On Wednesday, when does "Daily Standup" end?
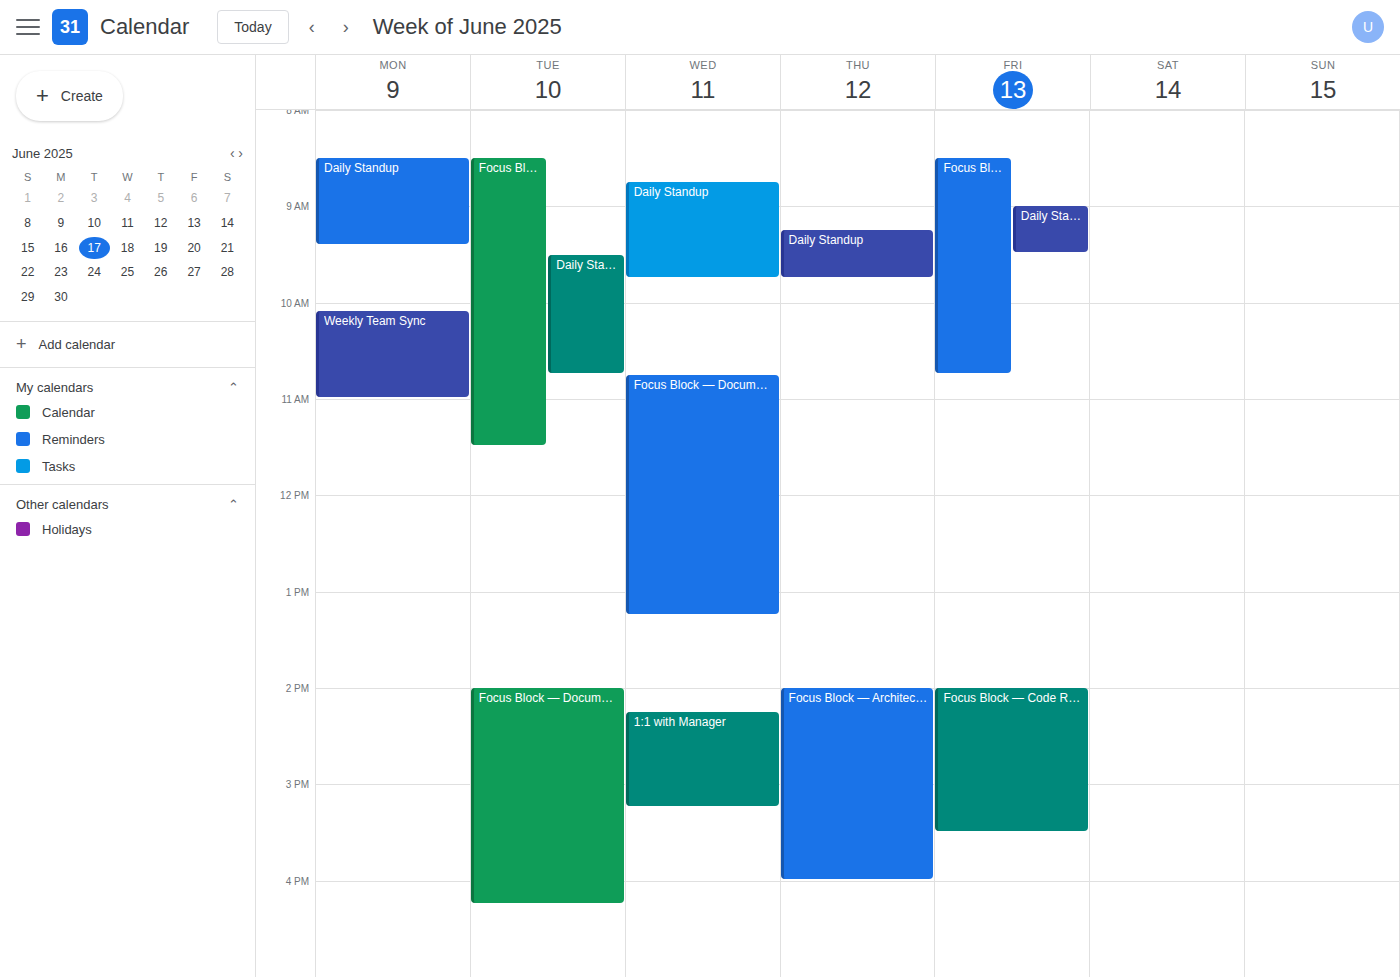
9:45 AM